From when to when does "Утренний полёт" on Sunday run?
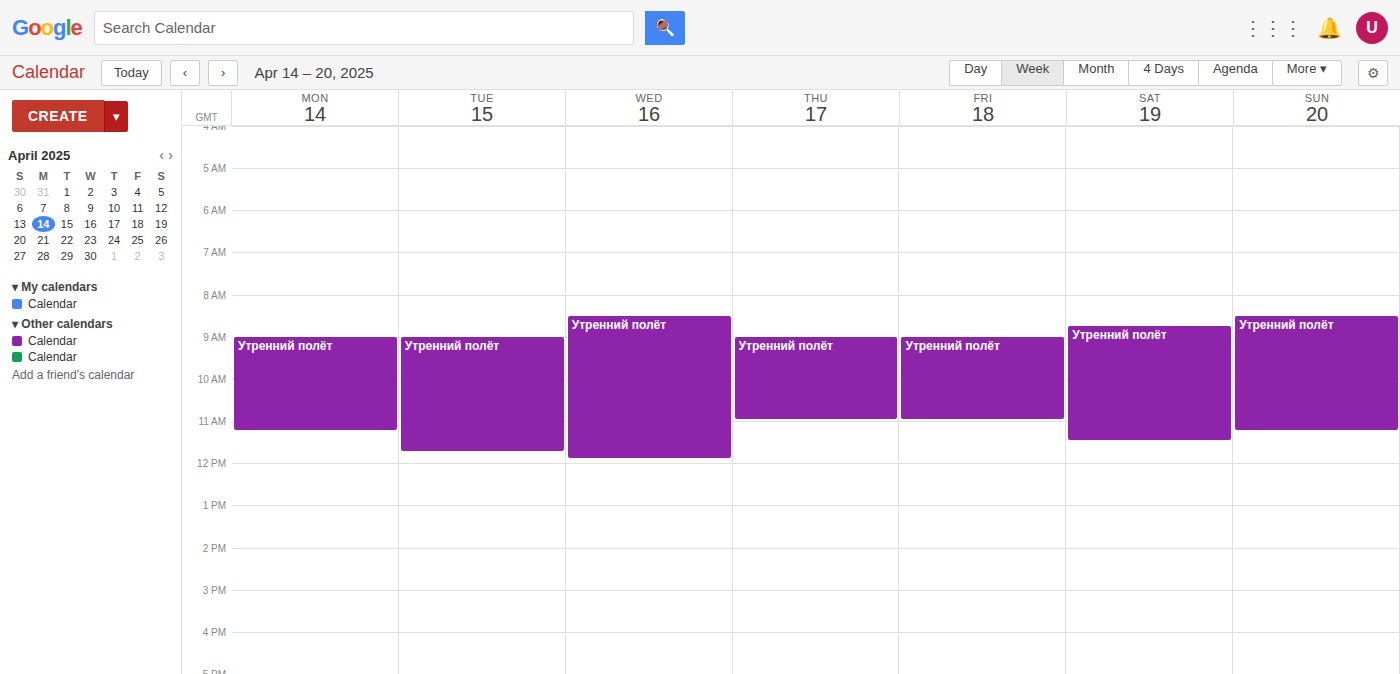
8:30 AM to 11:15 AM